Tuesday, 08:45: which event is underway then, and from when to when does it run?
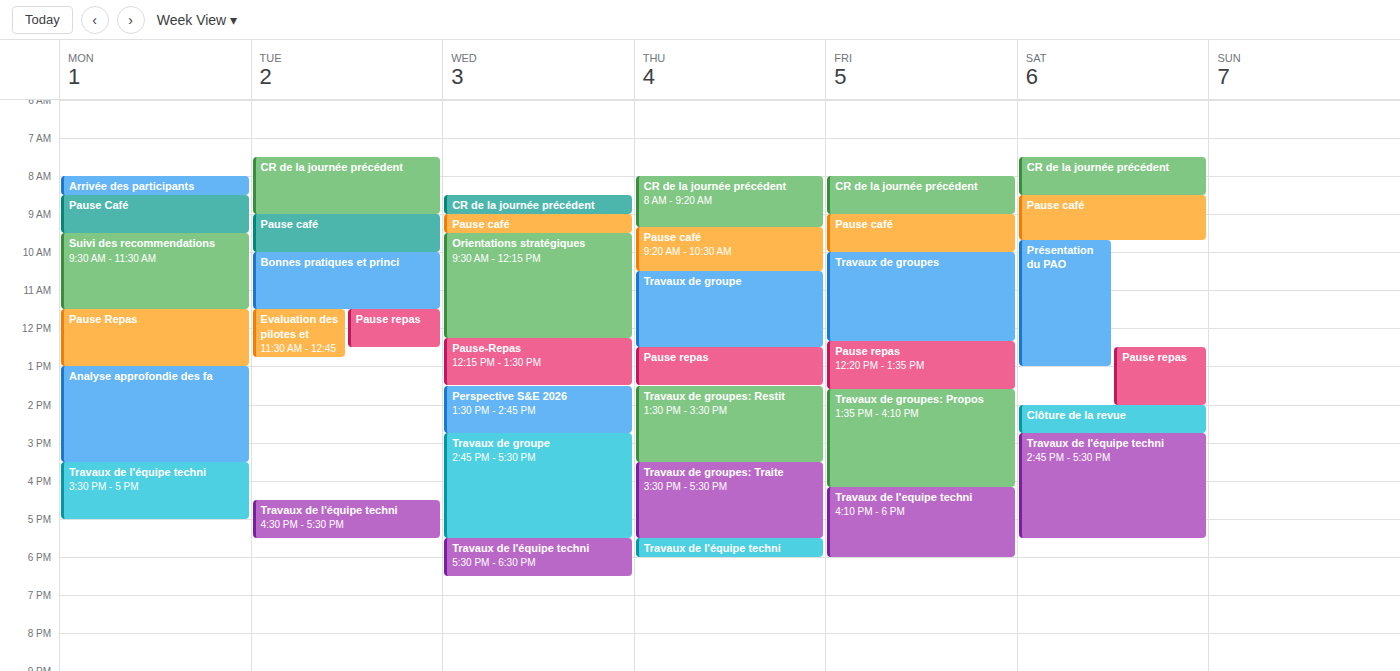
"CR de la journée précédent", 07:30 to 09:00